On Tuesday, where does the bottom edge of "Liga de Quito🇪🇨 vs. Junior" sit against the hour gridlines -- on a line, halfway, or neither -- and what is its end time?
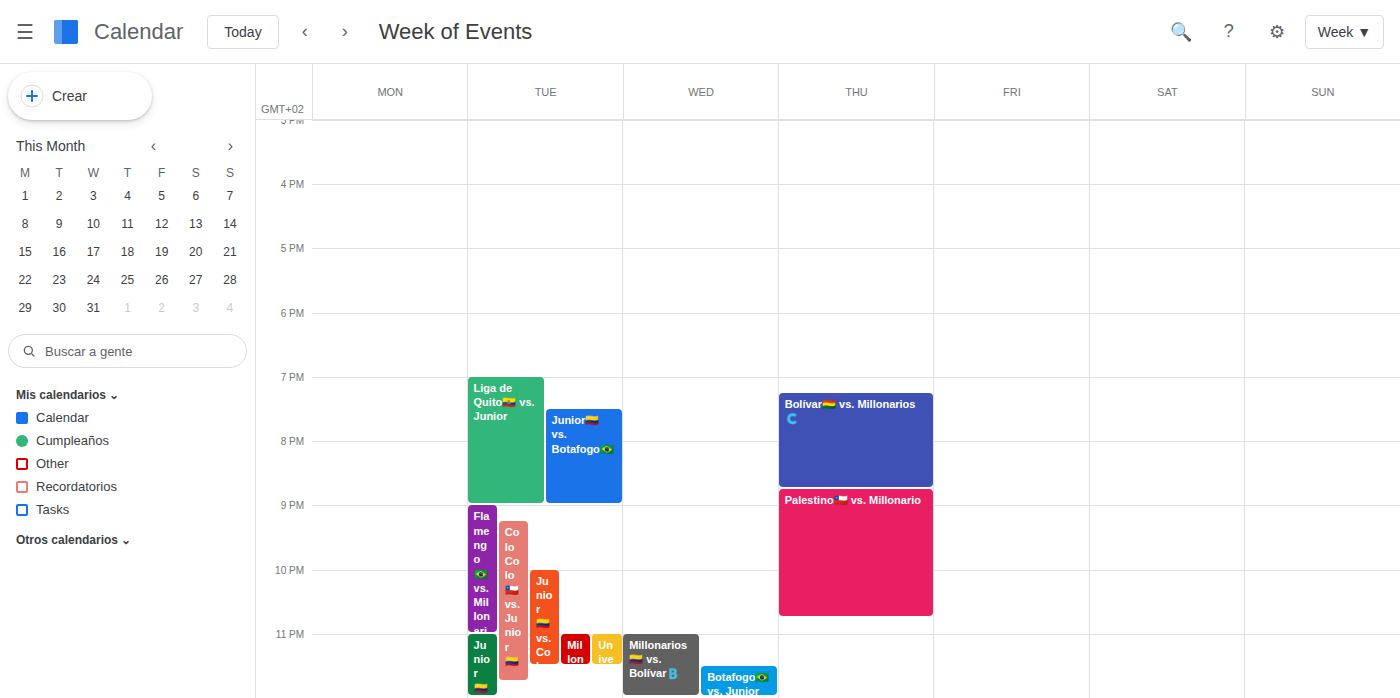
9:00 PM -- exactly on the 9 PM line.